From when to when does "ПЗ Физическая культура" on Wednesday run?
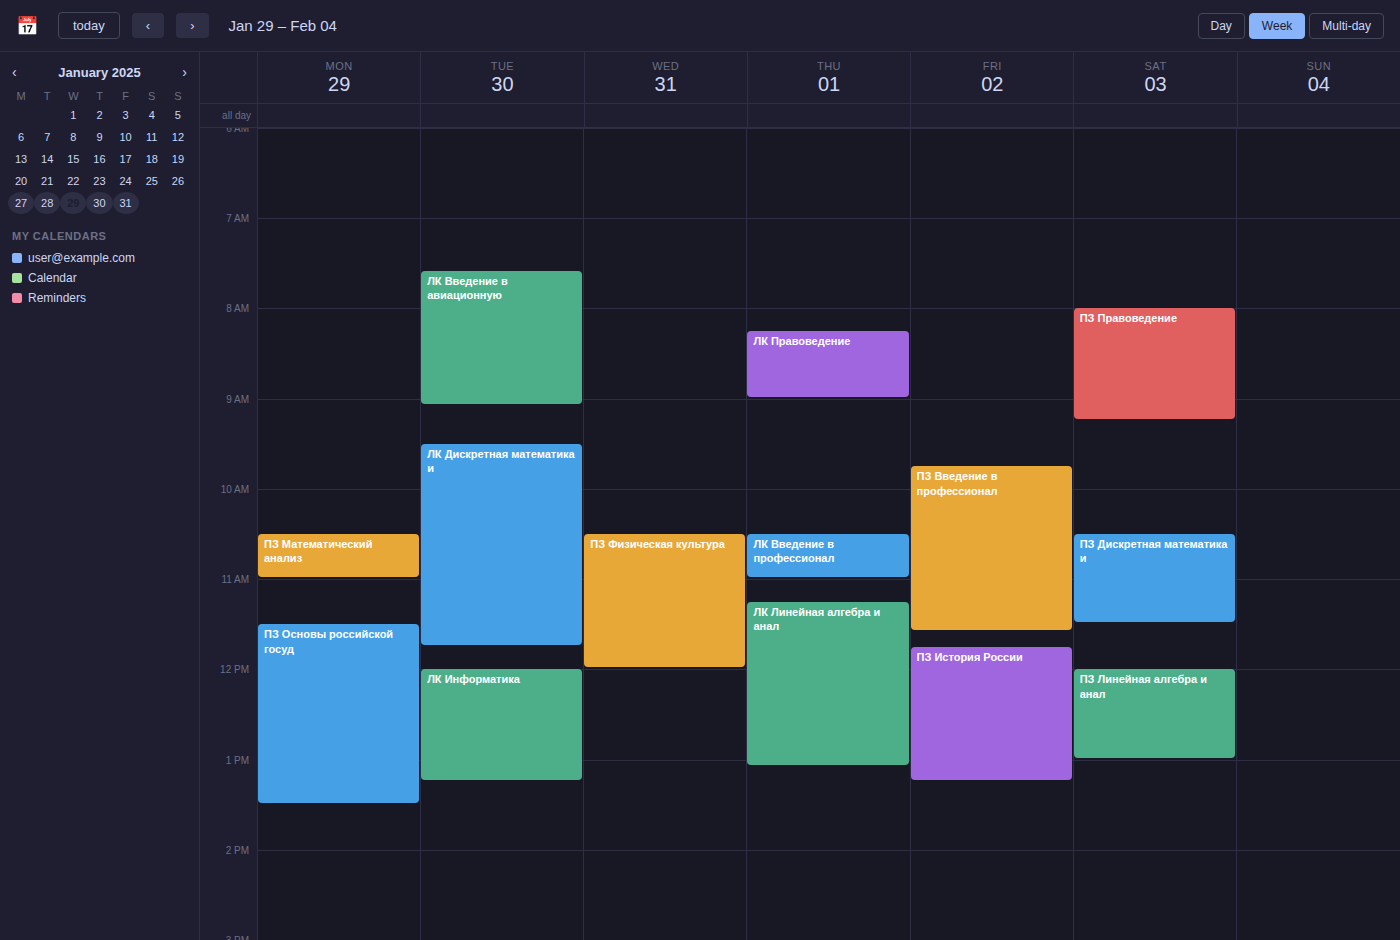
10:30 to 12:00